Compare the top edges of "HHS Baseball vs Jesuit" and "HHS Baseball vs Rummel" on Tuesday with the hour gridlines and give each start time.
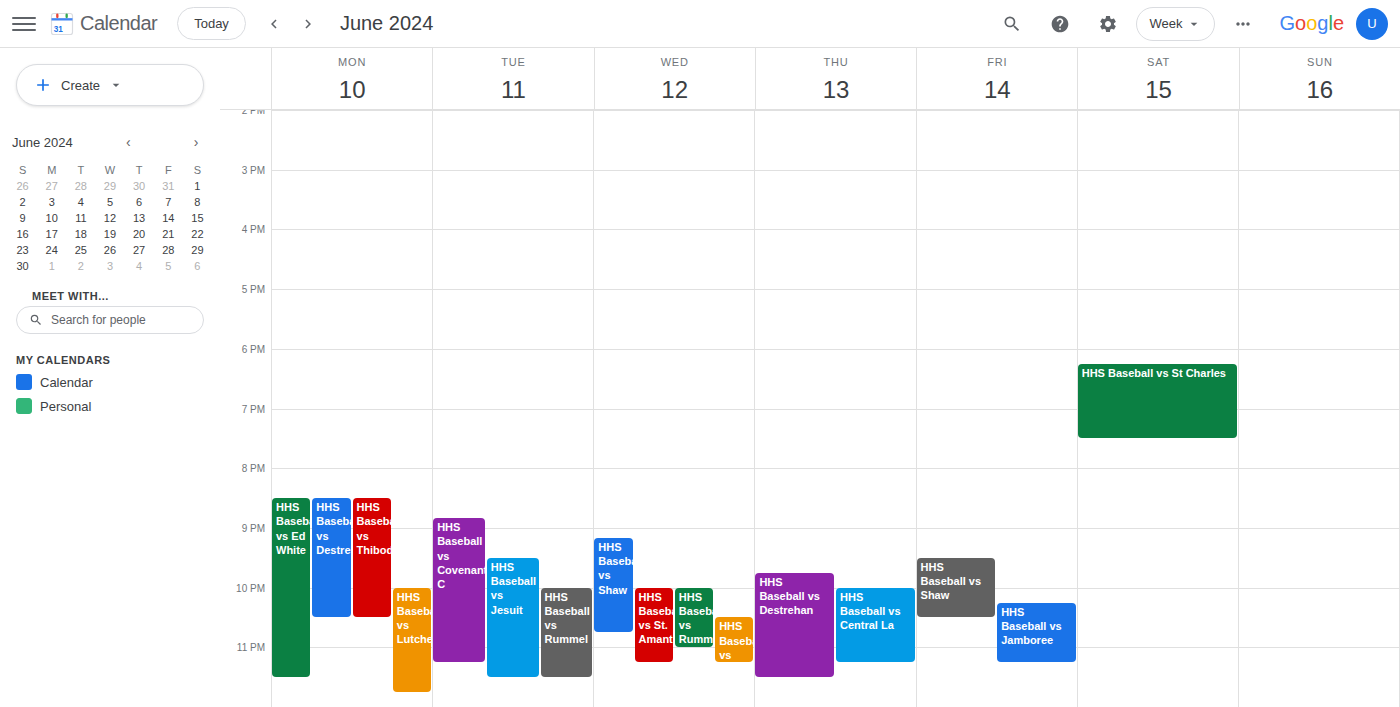
"HHS Baseball vs Jesuit": 9:30 PM, halfway between the 9 PM and 10 PM lines. "HHS Baseball vs Rummel": 10:00 PM, exactly on the 10 PM line.